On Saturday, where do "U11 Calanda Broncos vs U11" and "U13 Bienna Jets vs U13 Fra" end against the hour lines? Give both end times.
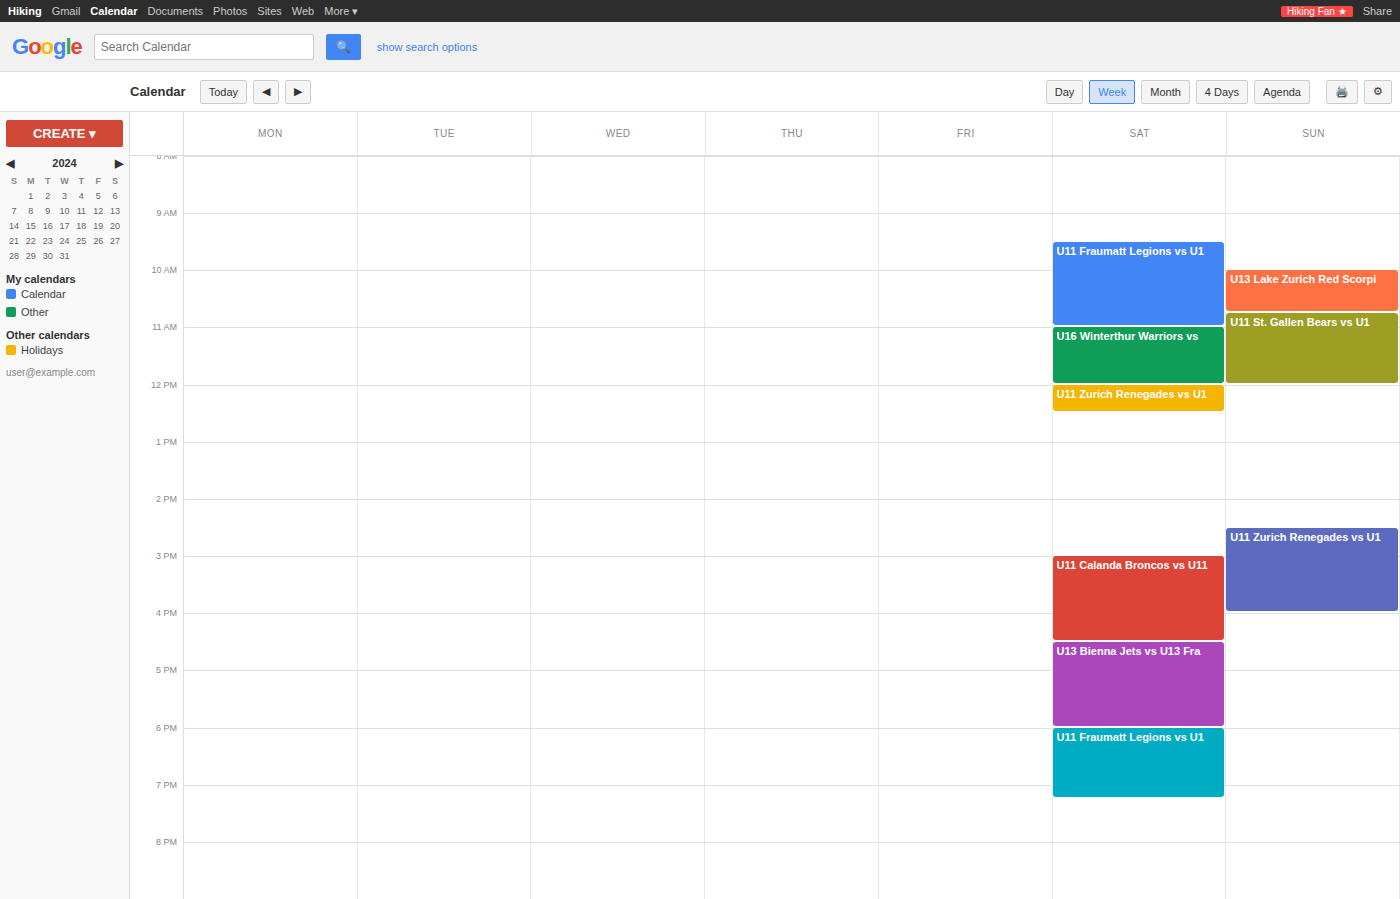
"U11 Calanda Broncos vs U11": 4:30 PM, halfway between the 4 PM and 5 PM lines. "U13 Bienna Jets vs U13 Fra": 6:00 PM, exactly on the 6 PM line.